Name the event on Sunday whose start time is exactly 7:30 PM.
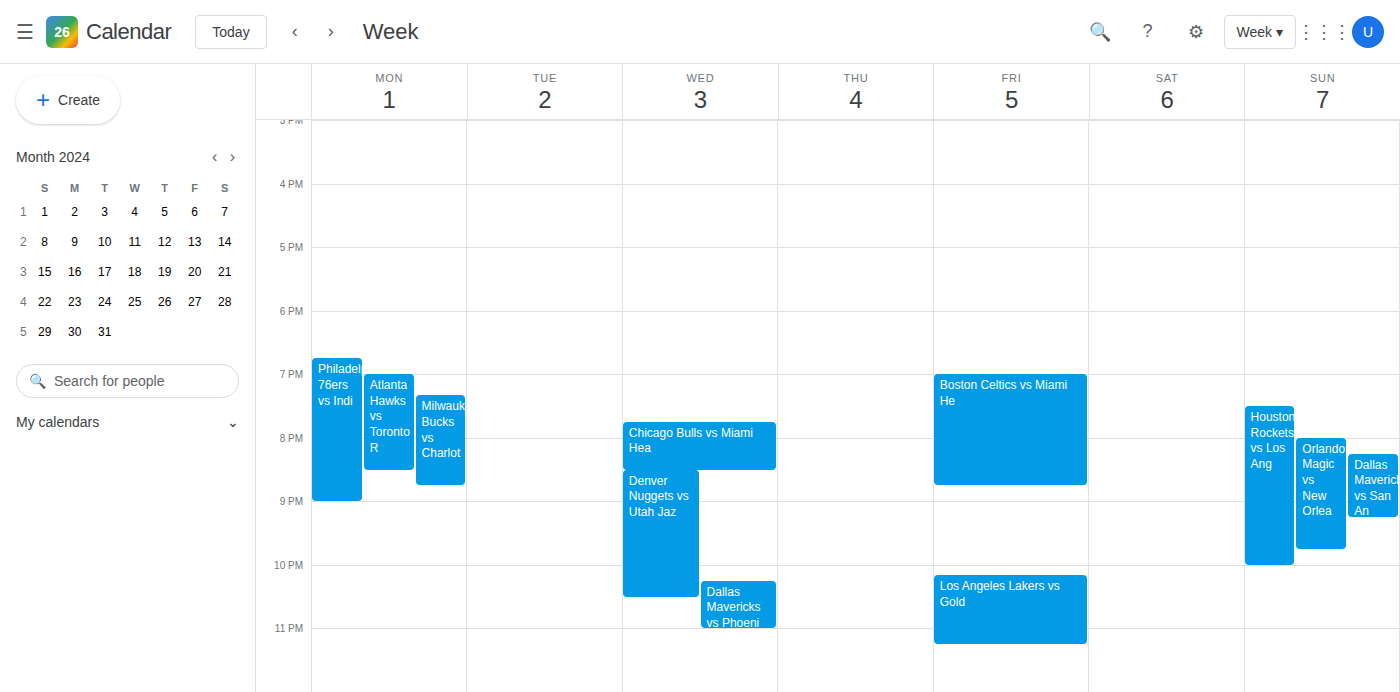
"Houston Rockets vs Los Ang"